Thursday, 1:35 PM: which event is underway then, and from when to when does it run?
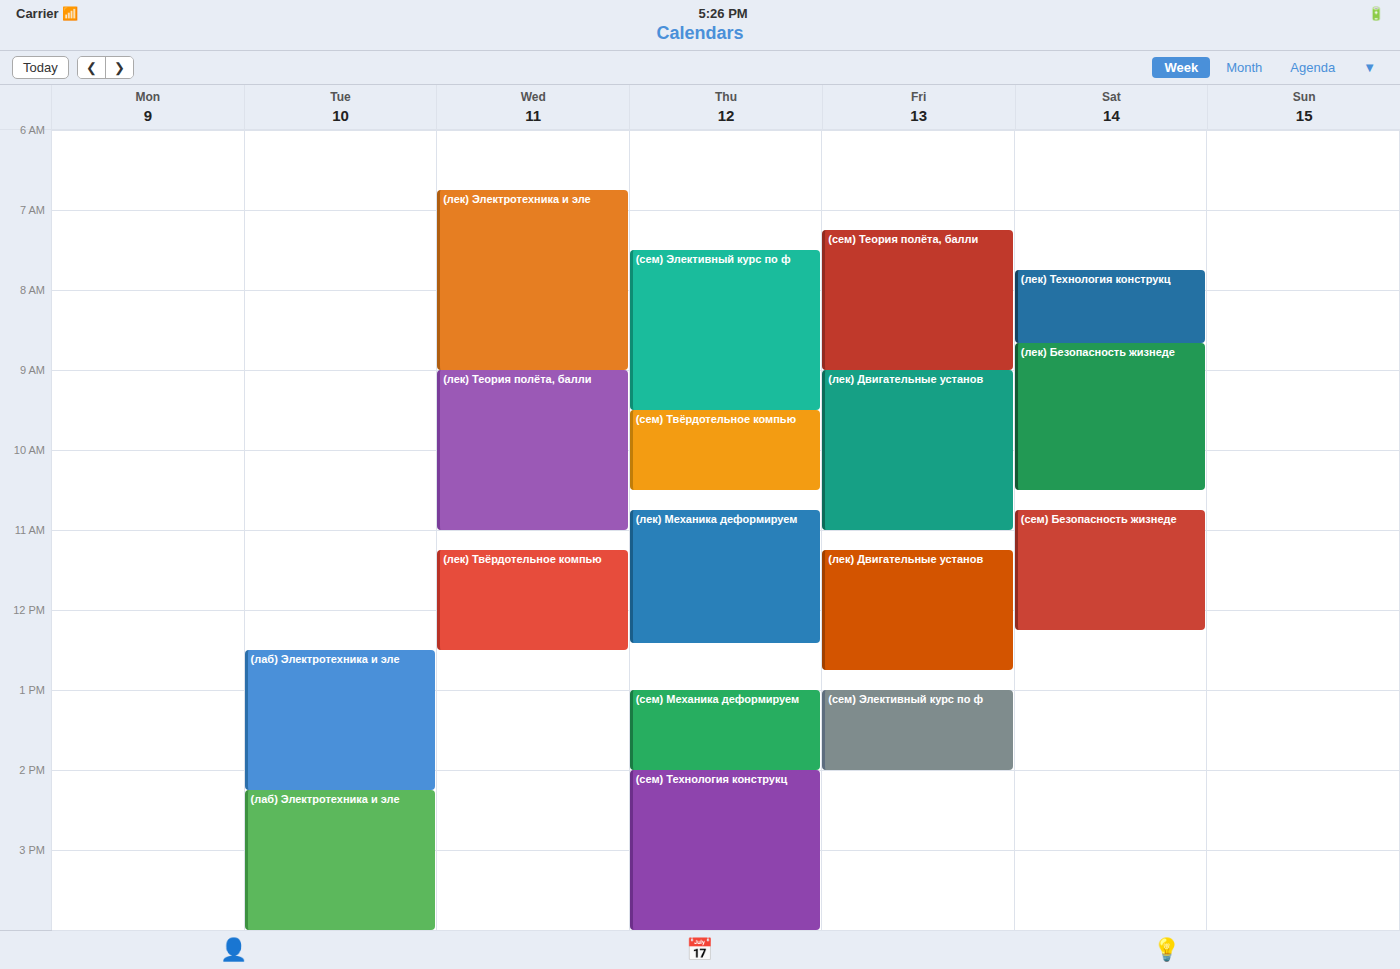
"(сем) Механика деформируем", 1:00 PM to 2:00 PM